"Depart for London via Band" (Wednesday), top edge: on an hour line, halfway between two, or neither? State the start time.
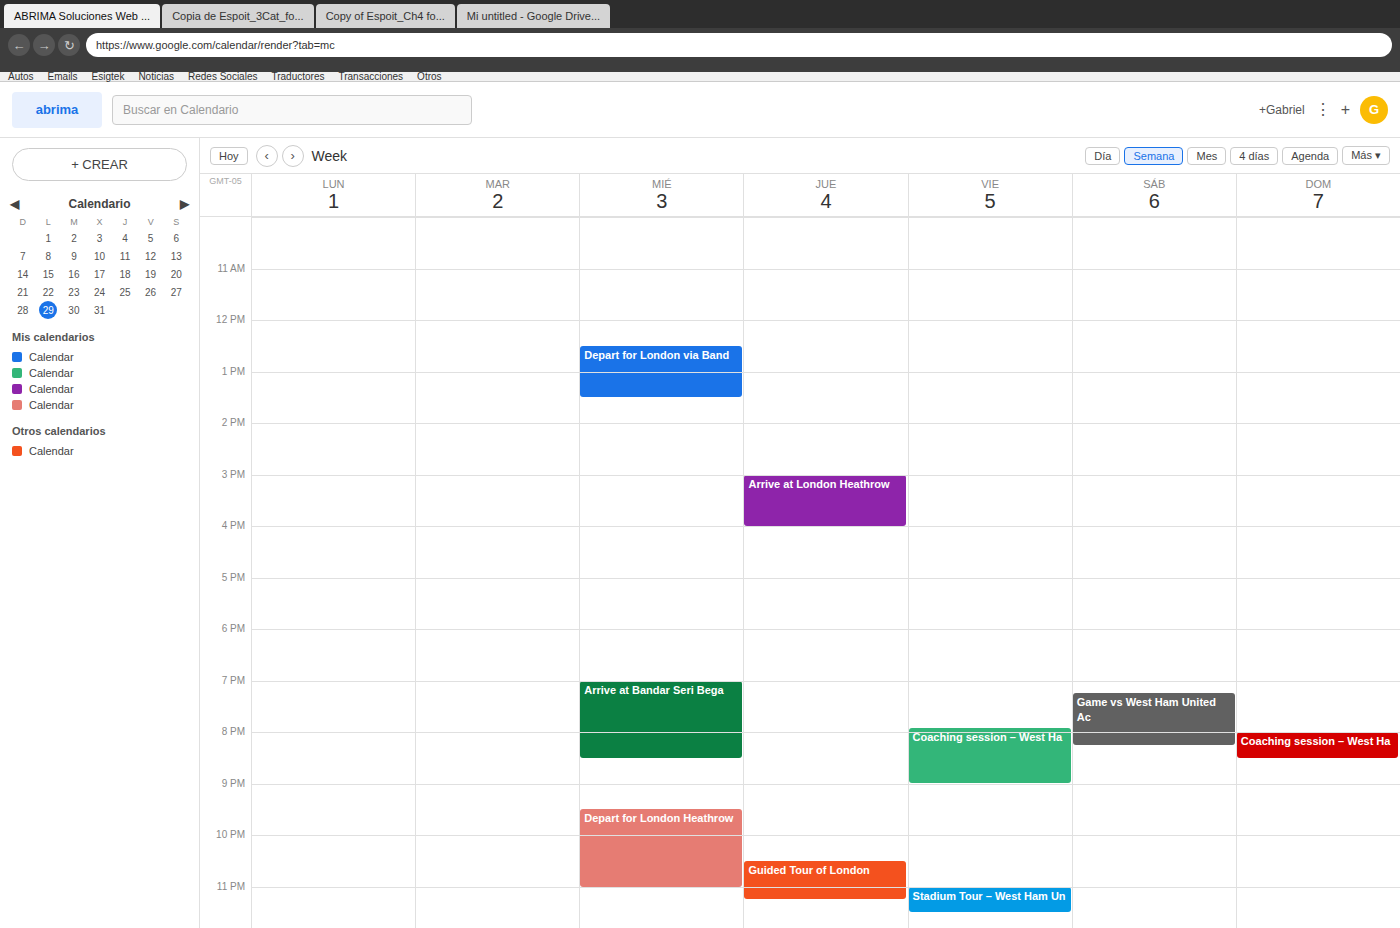
12:30 PM -- halfway between the 12 PM and 1 PM lines.